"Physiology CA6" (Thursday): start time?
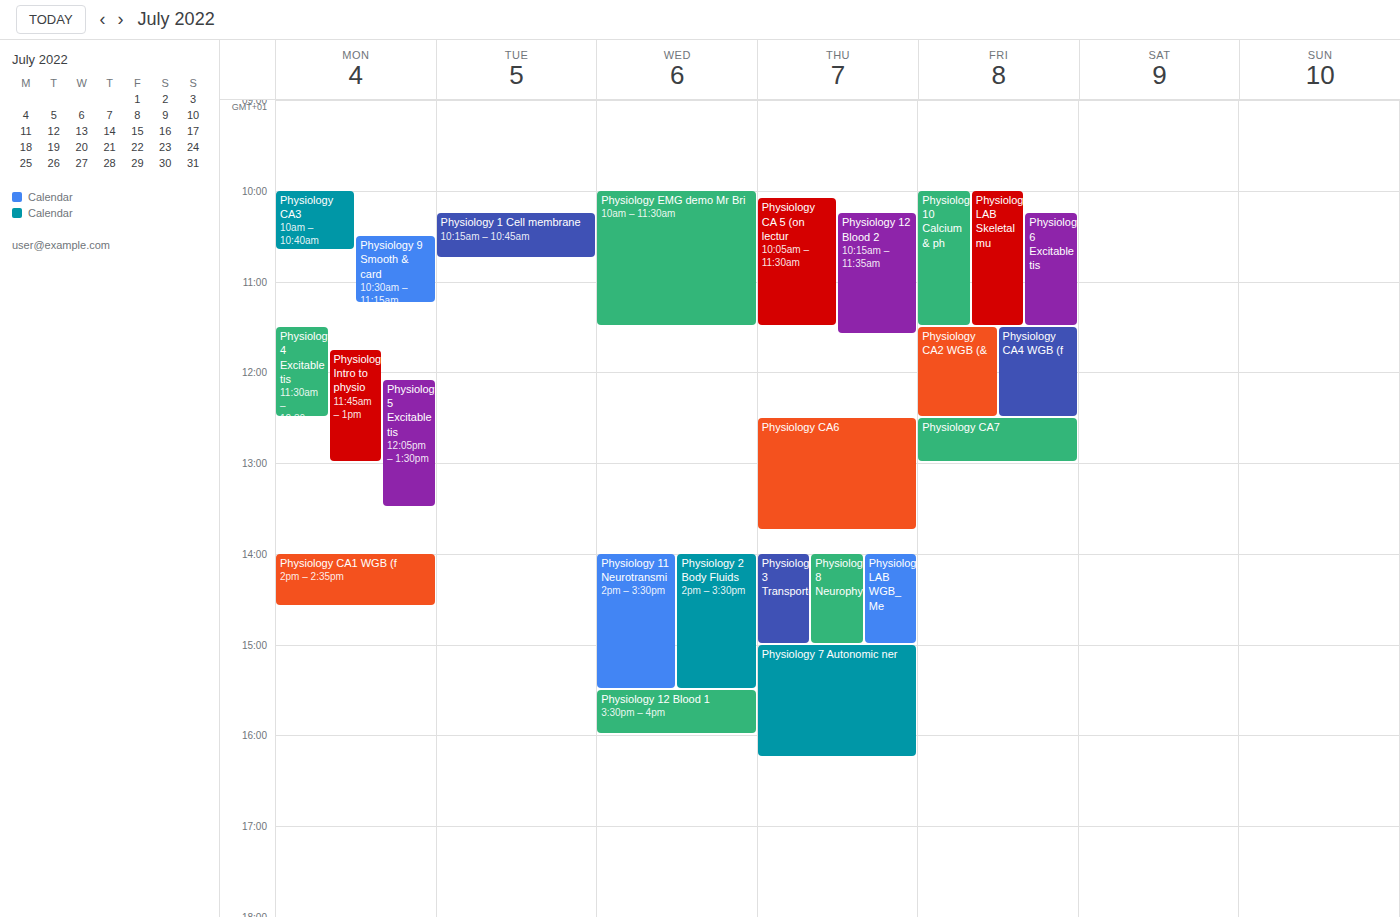
12:30 PM